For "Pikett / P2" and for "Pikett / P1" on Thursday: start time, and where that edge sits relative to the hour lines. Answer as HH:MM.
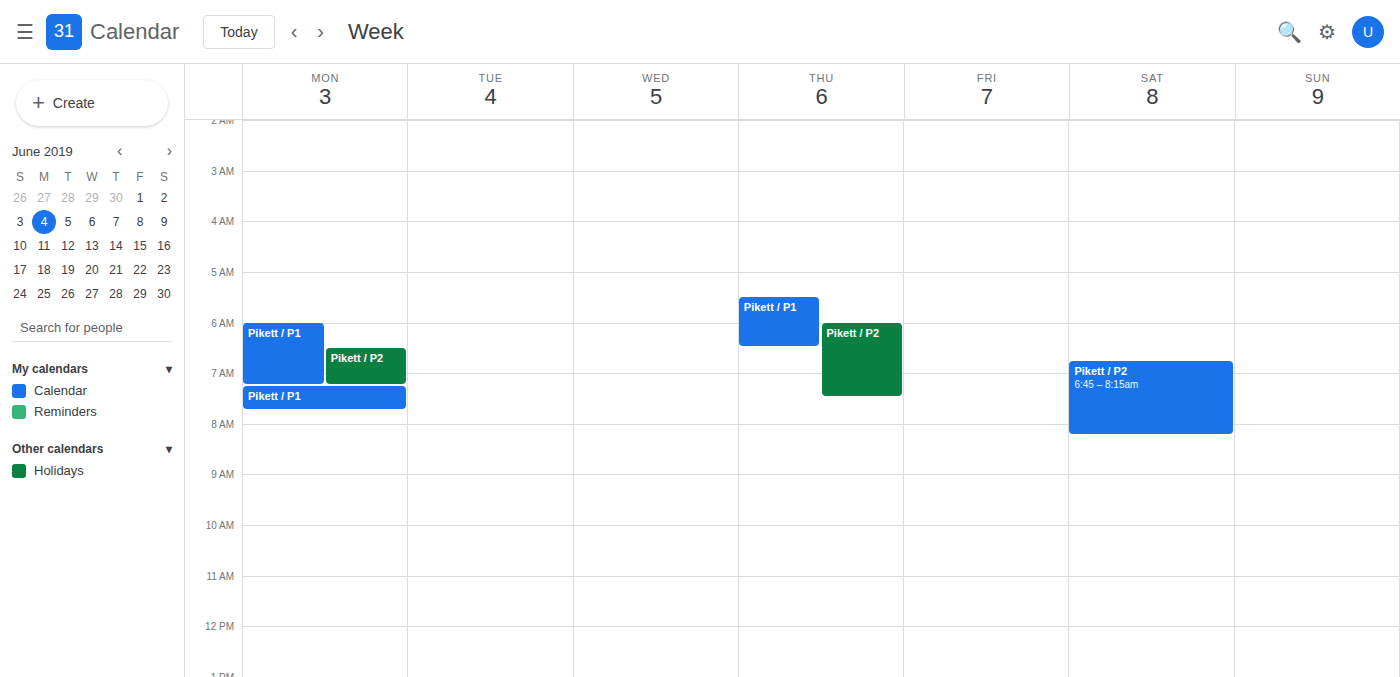
"Pikett / P2": 06:00, exactly on the 06:00 line. "Pikett / P1": 05:30, halfway between the 05:00 and 06:00 lines.